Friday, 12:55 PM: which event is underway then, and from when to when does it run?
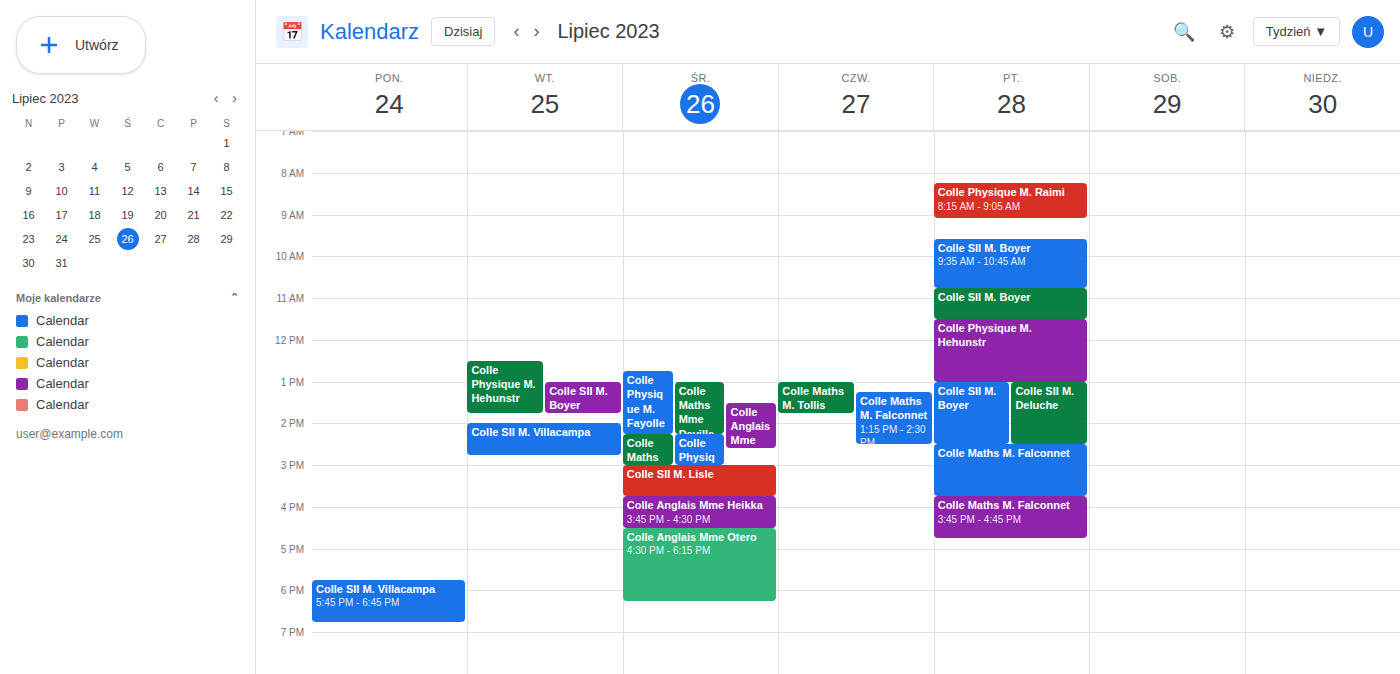
"Colle Physique M. Hehunstr", 11:30 AM to 1:00 PM